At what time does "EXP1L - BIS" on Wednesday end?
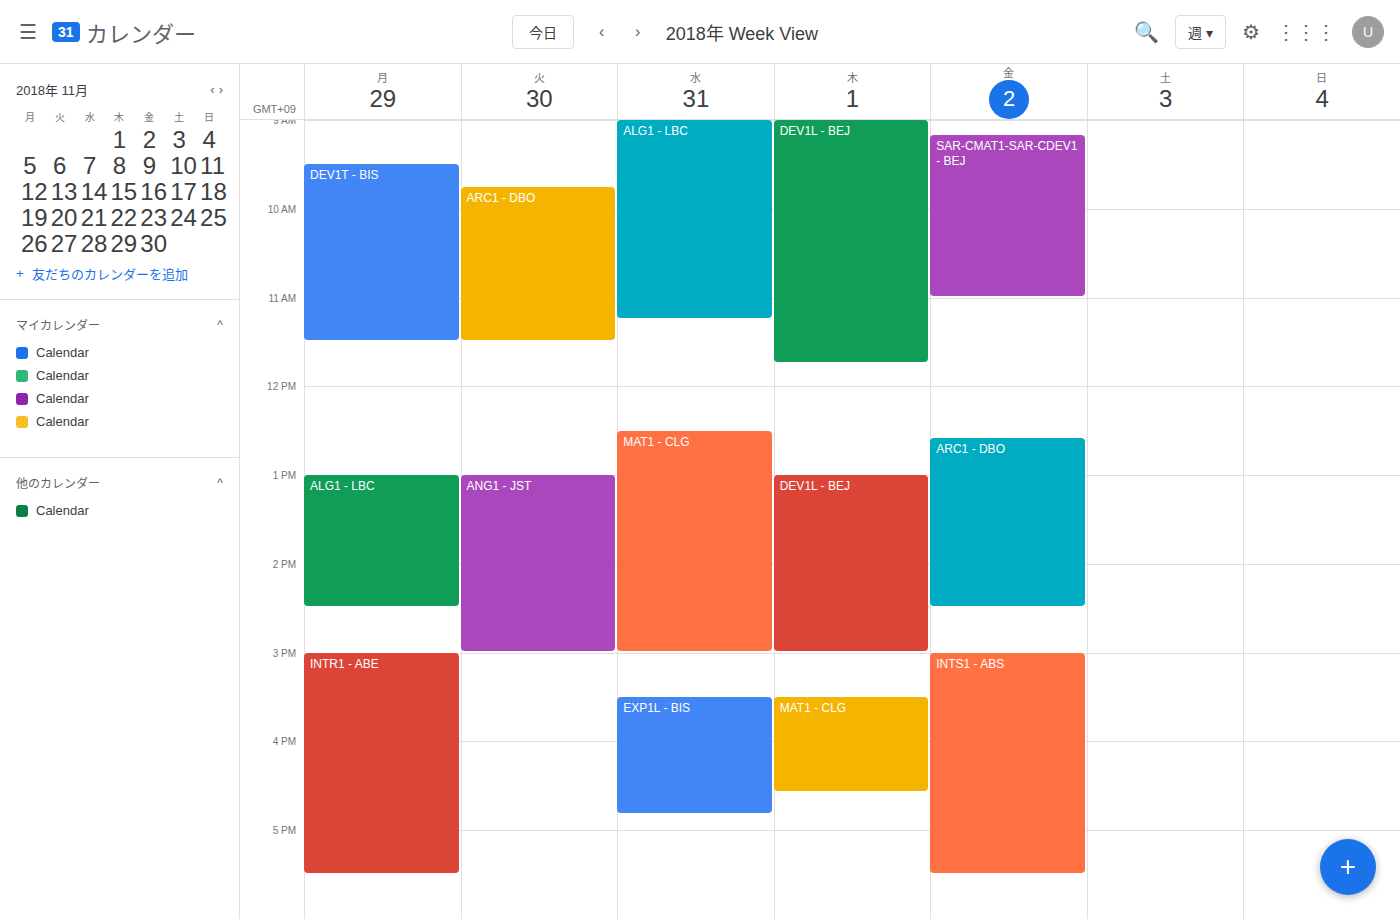
4:50 PM